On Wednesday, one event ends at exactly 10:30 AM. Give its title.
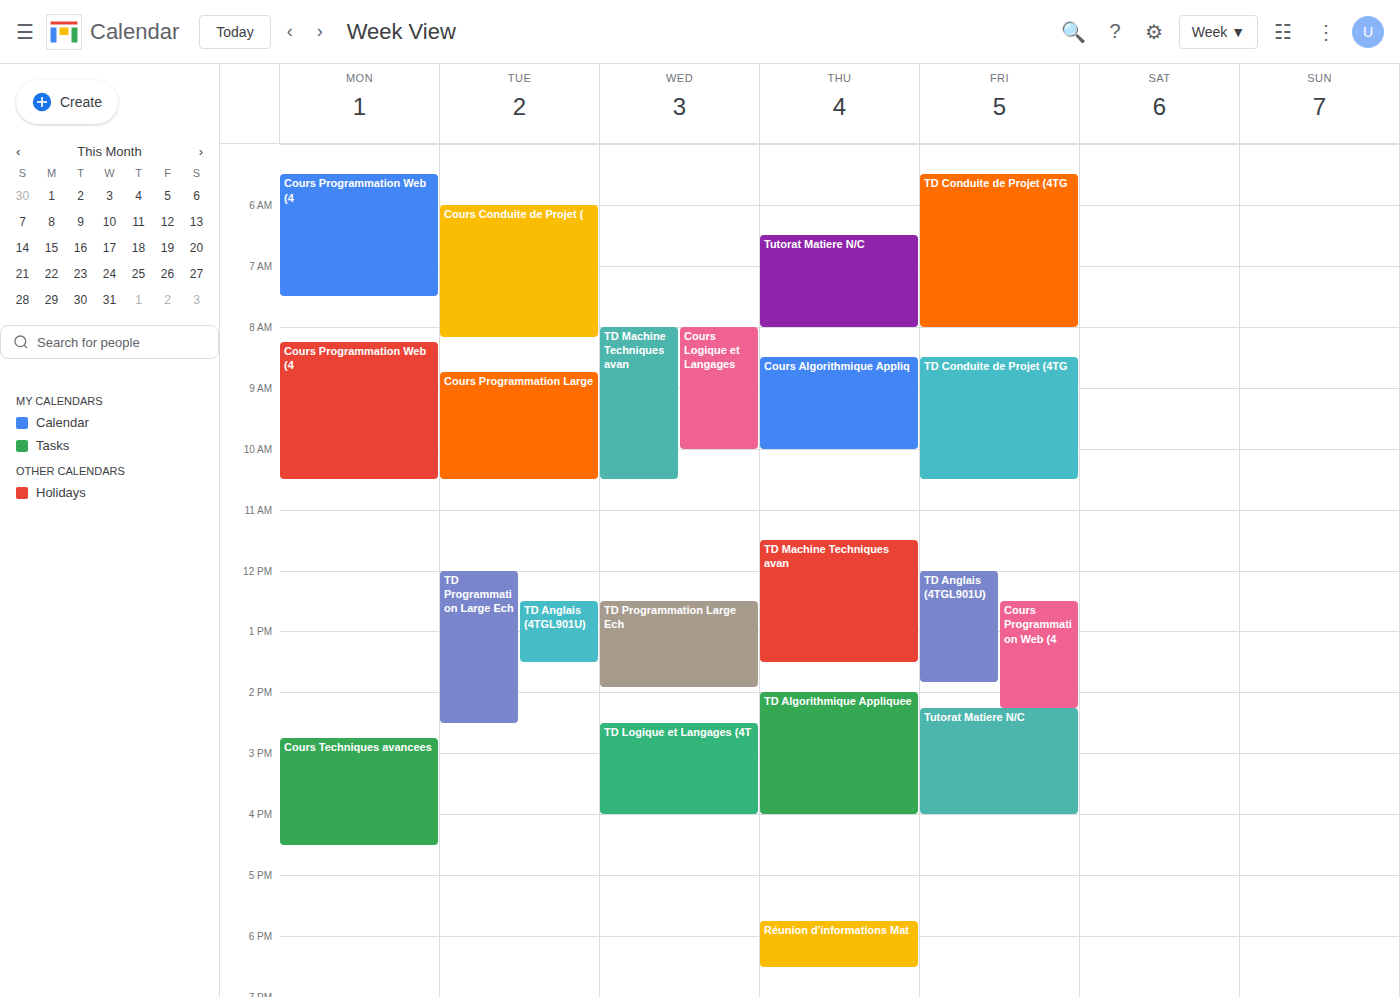
"TD Machine Techniques avan"